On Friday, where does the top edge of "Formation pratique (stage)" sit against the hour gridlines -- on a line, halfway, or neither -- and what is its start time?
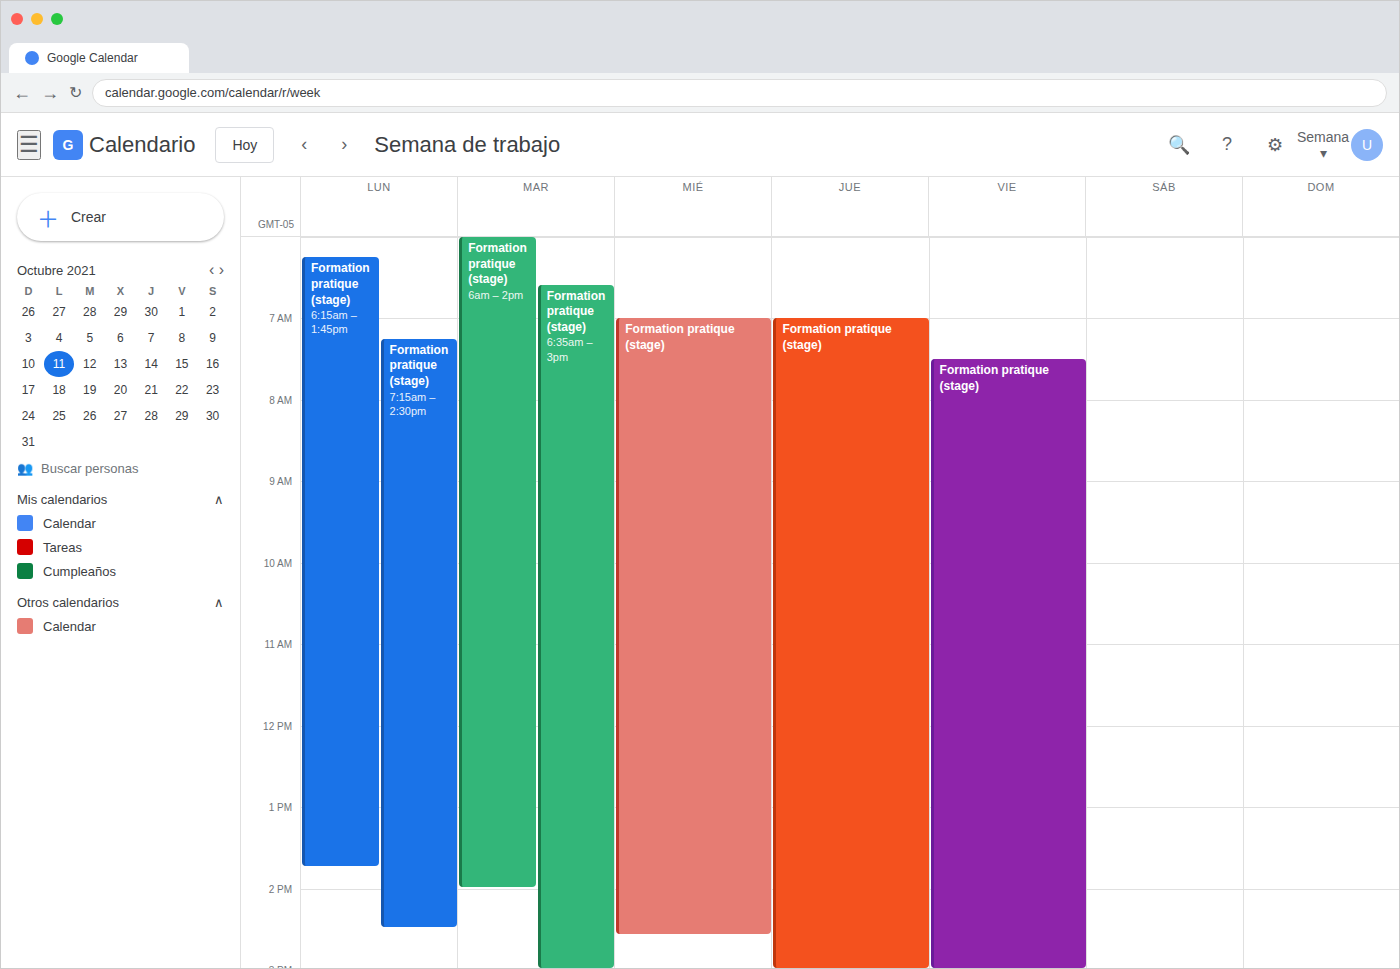
7:30 AM -- halfway between the 7 AM and 8 AM lines.